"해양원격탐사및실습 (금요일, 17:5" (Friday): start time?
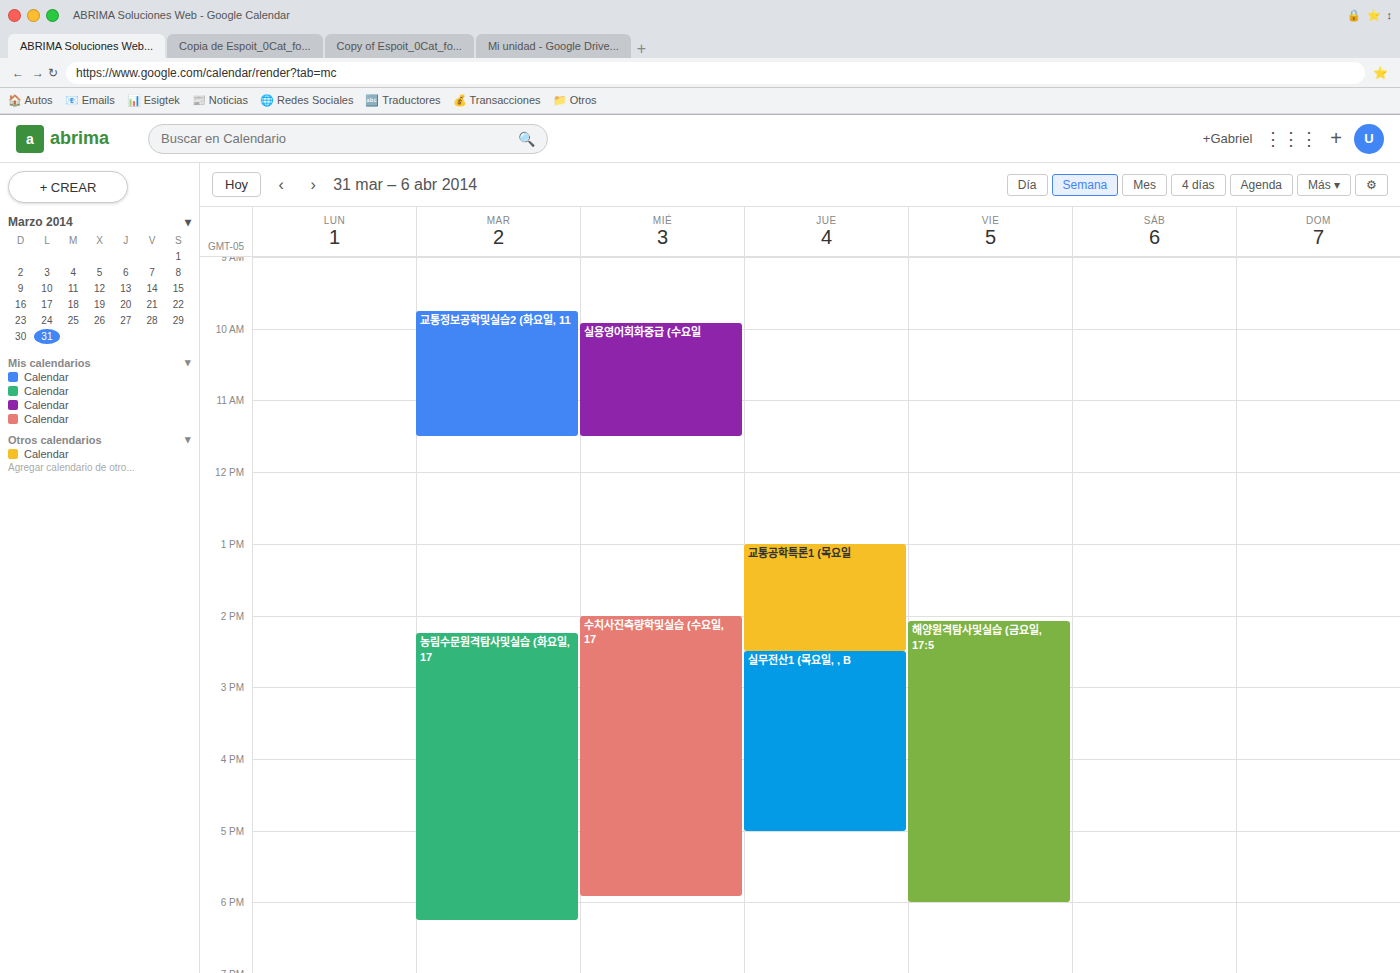
2:05 PM